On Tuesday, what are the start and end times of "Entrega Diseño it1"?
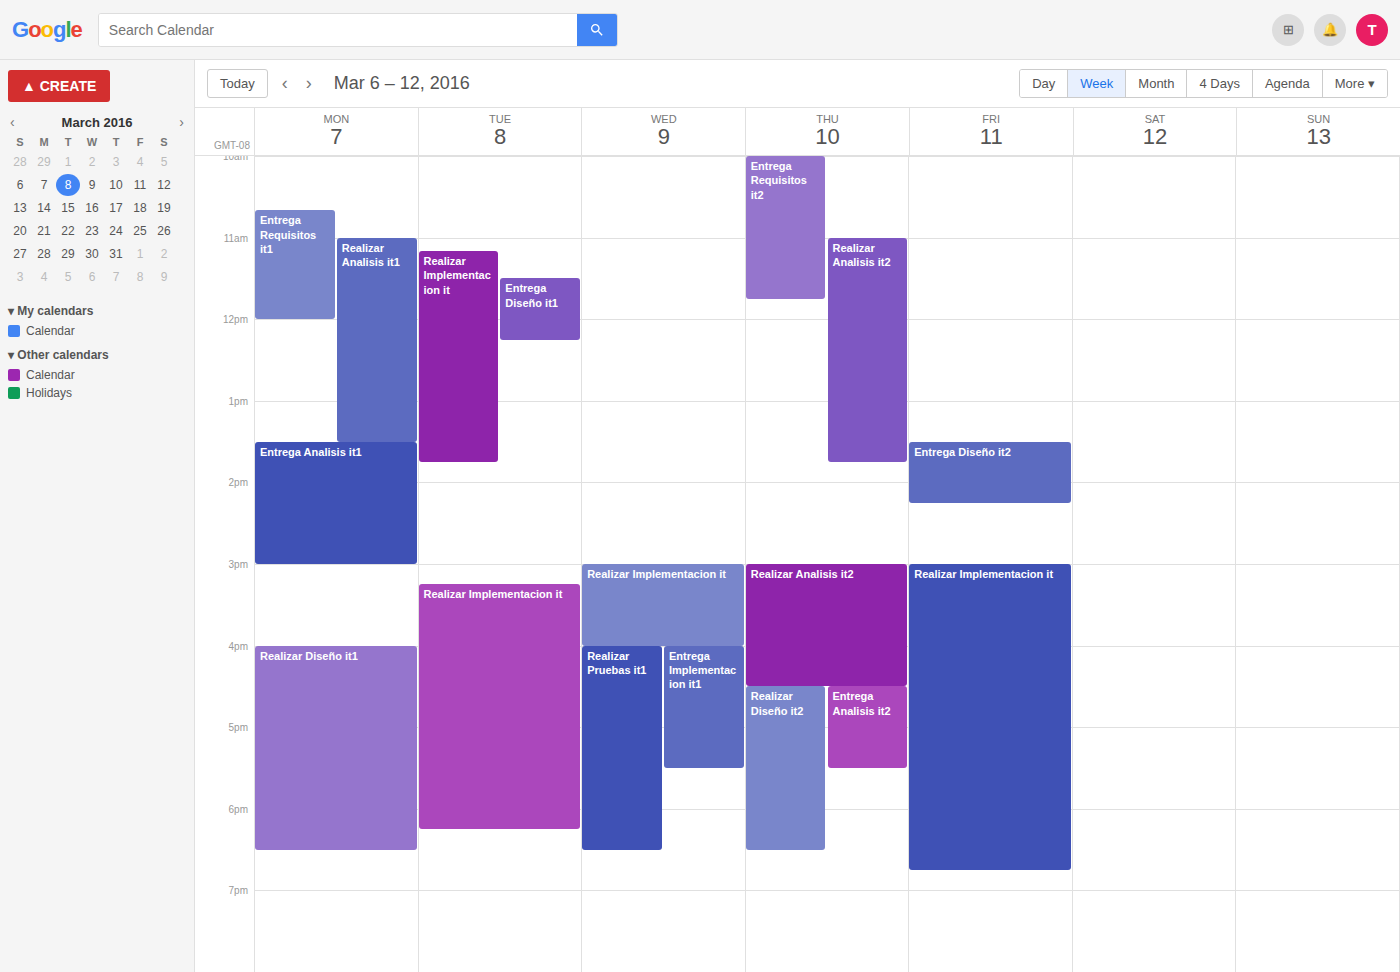
11:30 AM to 12:15 PM